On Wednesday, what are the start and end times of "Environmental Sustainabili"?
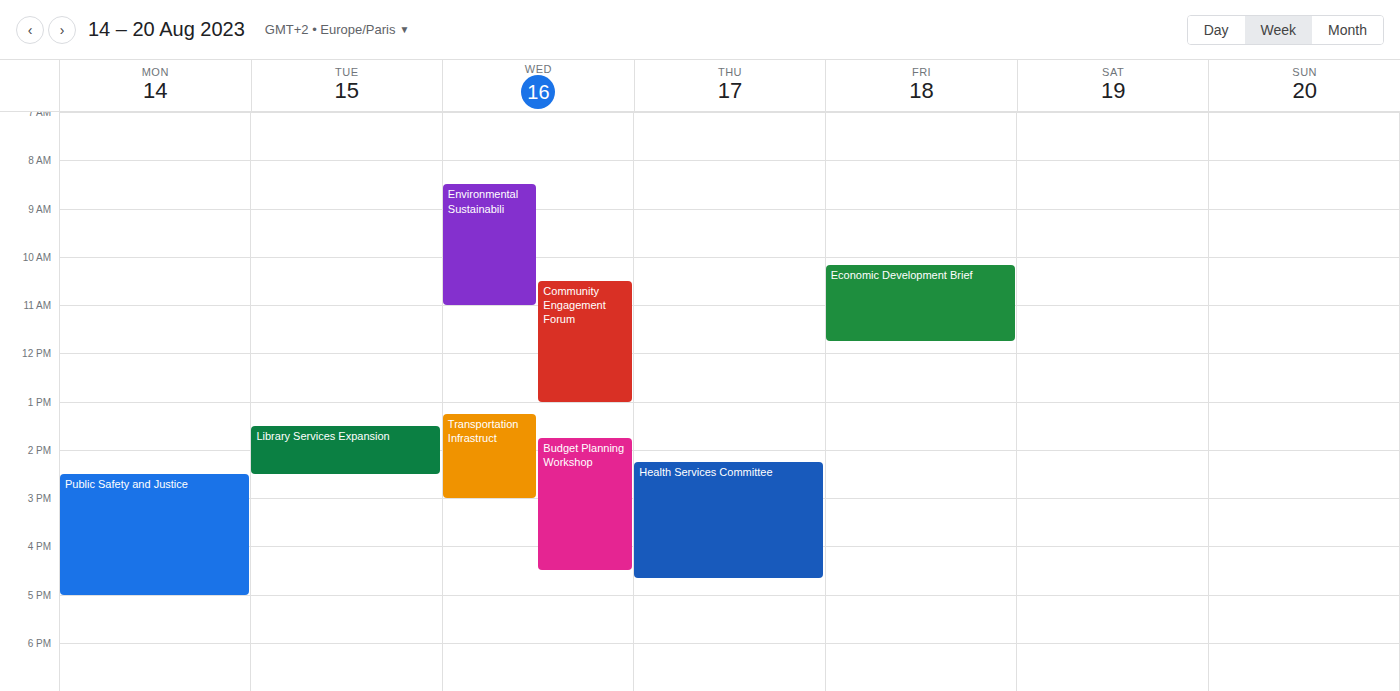
8:30 AM to 11:00 AM